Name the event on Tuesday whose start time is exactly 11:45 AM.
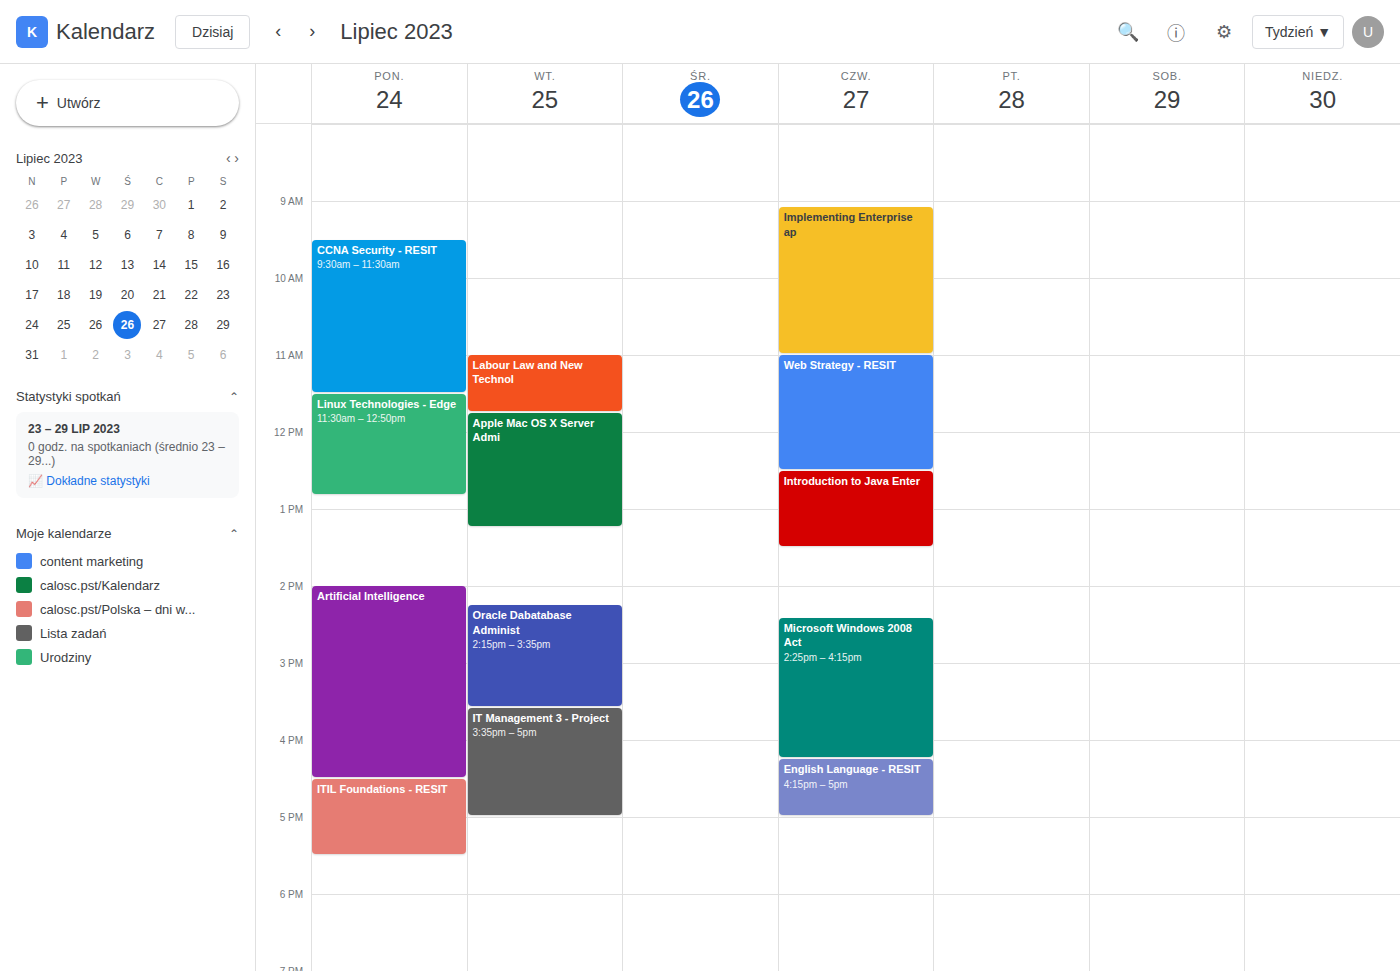
"Apple Mac OS X Server Admi"